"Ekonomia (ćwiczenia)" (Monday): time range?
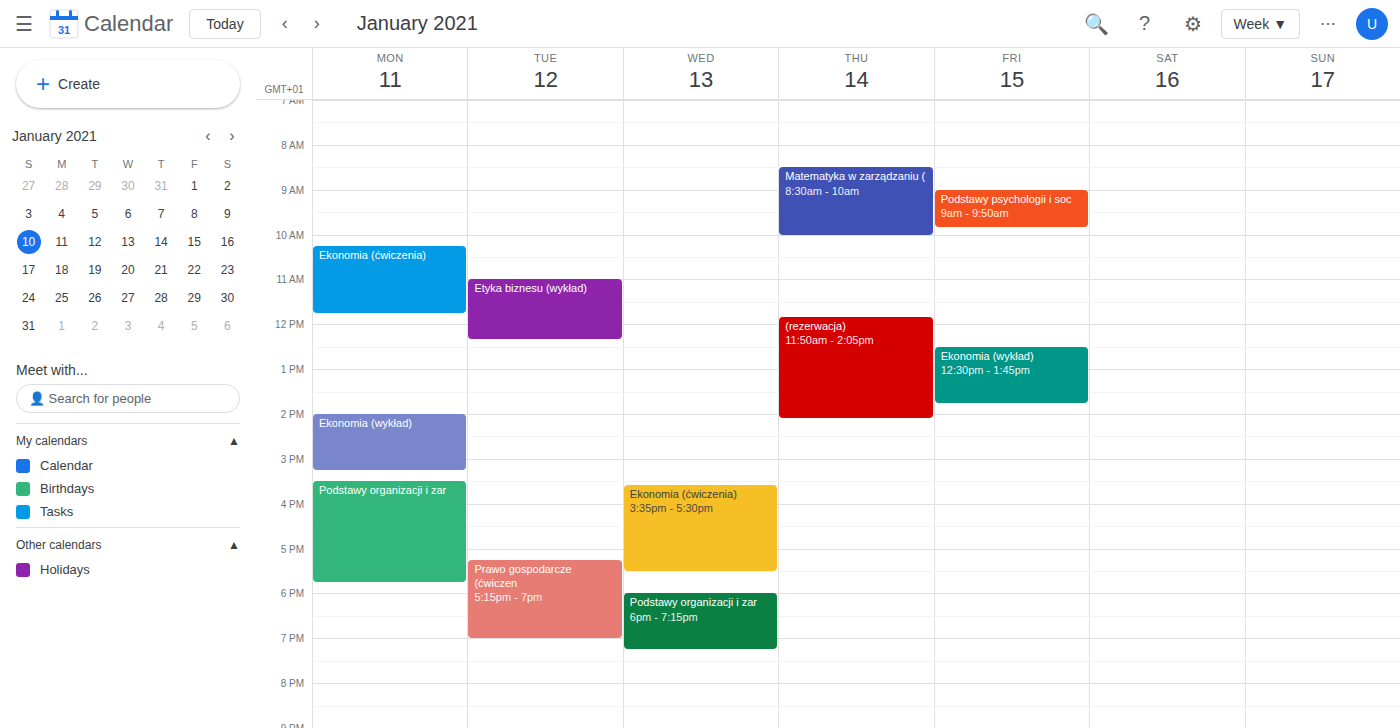
10:15 to 11:45